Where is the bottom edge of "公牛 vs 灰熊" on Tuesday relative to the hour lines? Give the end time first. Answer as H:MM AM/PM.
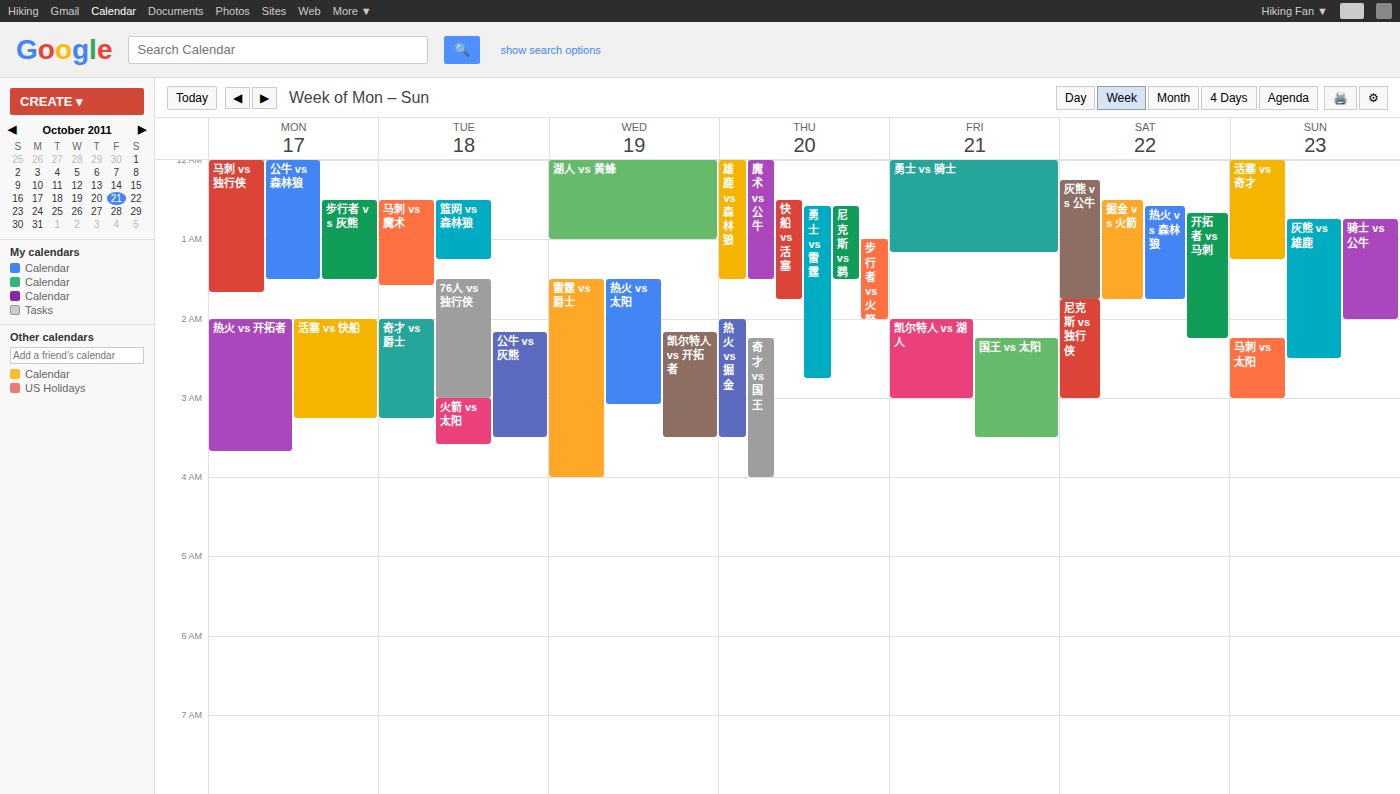
3:30 AM -- halfway between the 3 AM and 4 AM lines.